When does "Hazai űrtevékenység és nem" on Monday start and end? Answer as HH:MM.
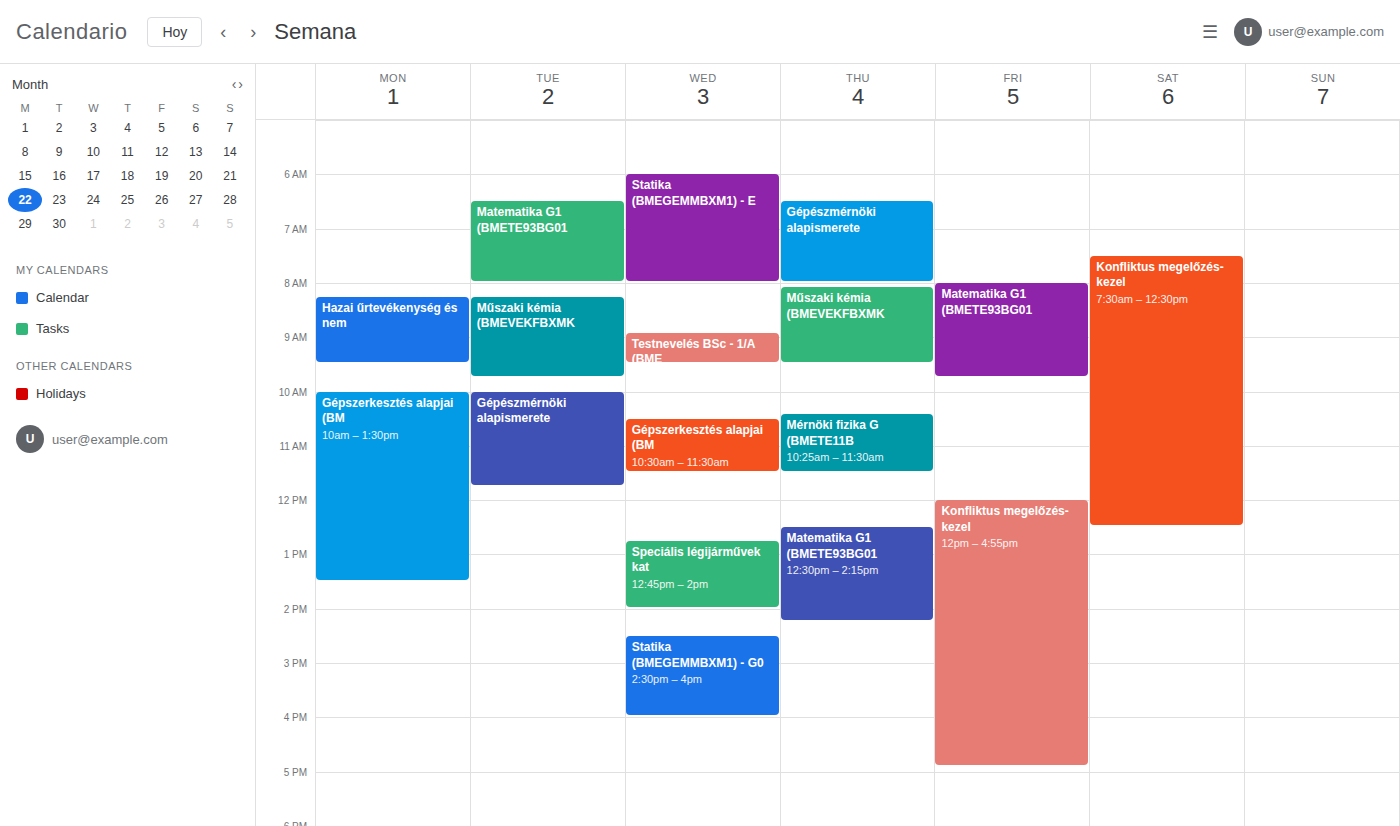
08:15 to 09:30